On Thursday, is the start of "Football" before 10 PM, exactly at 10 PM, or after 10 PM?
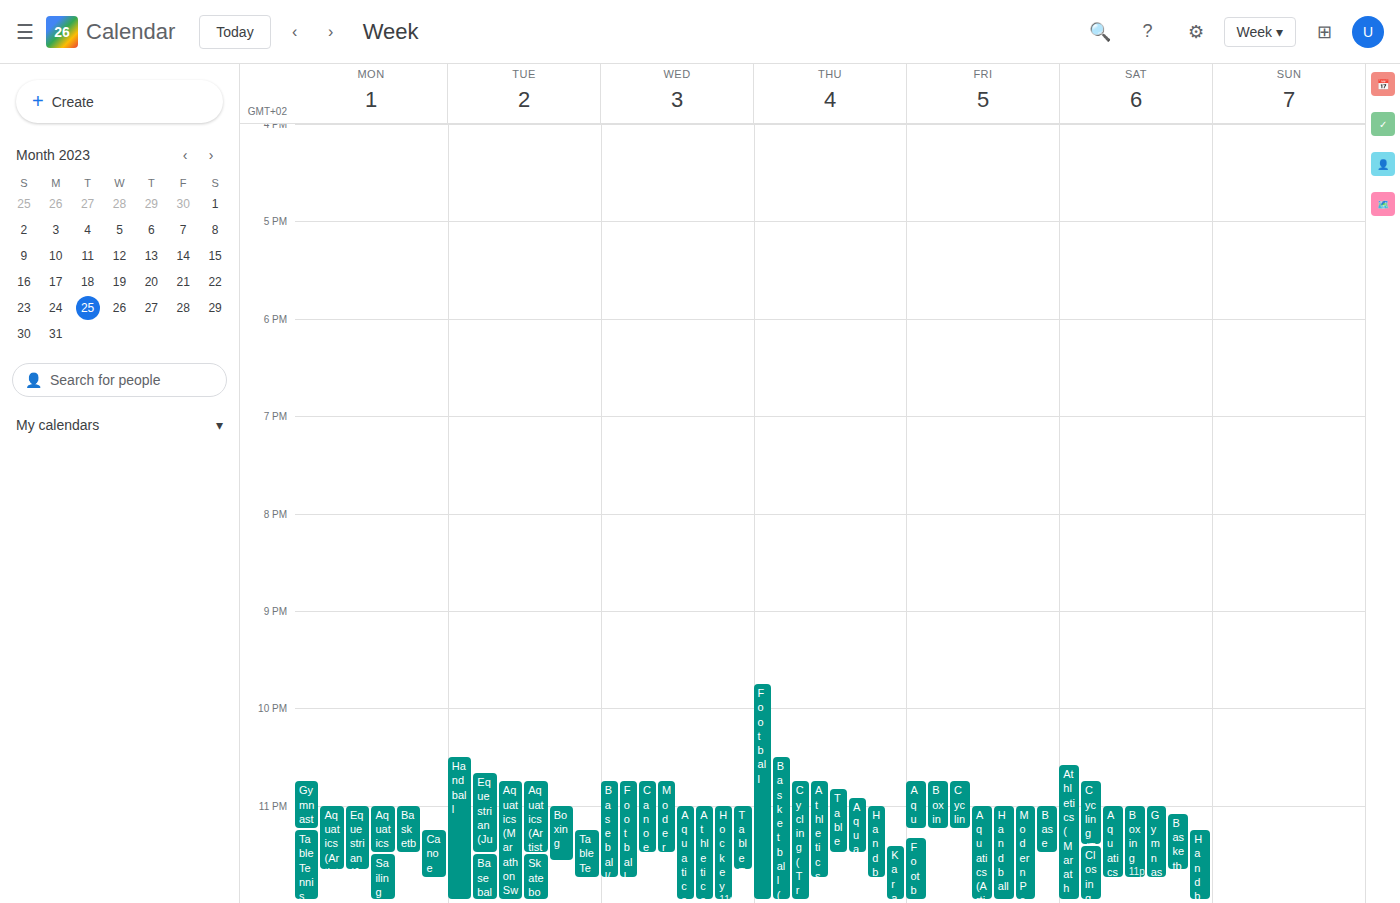
9:45 PM -- before 10 PM, 15 minutes above the 10 PM line.